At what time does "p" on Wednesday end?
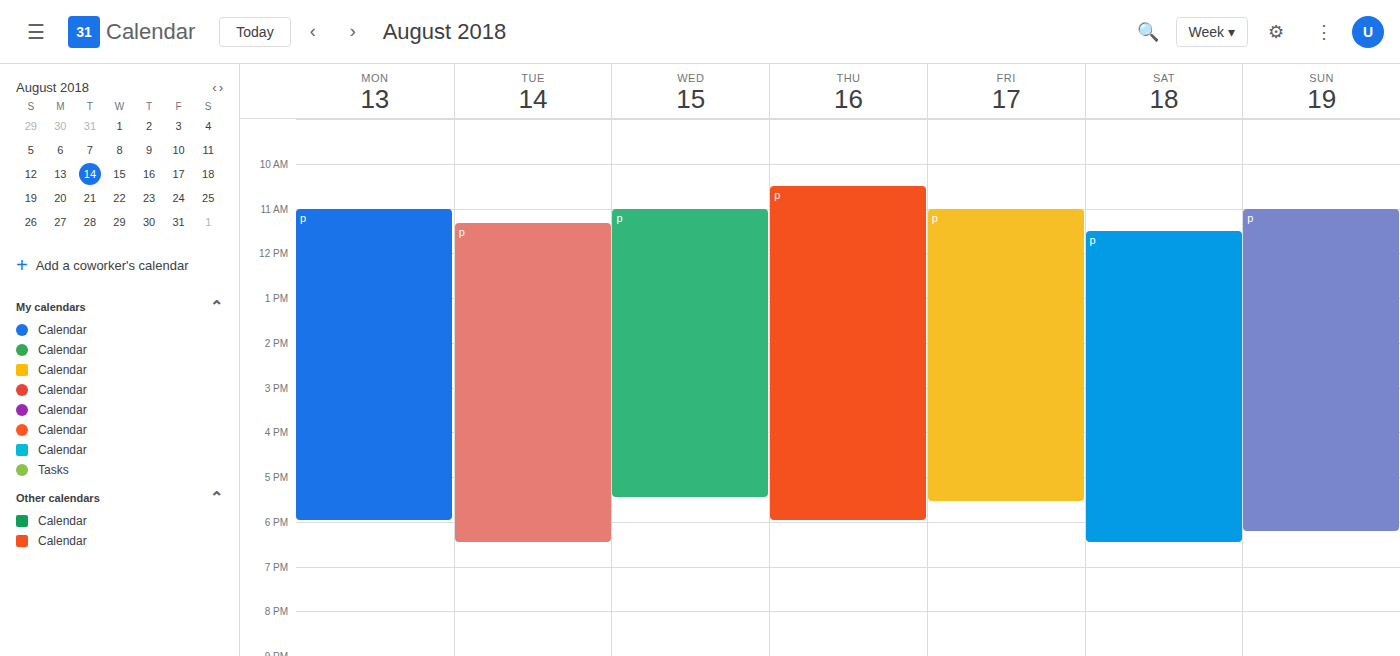
5:30 PM